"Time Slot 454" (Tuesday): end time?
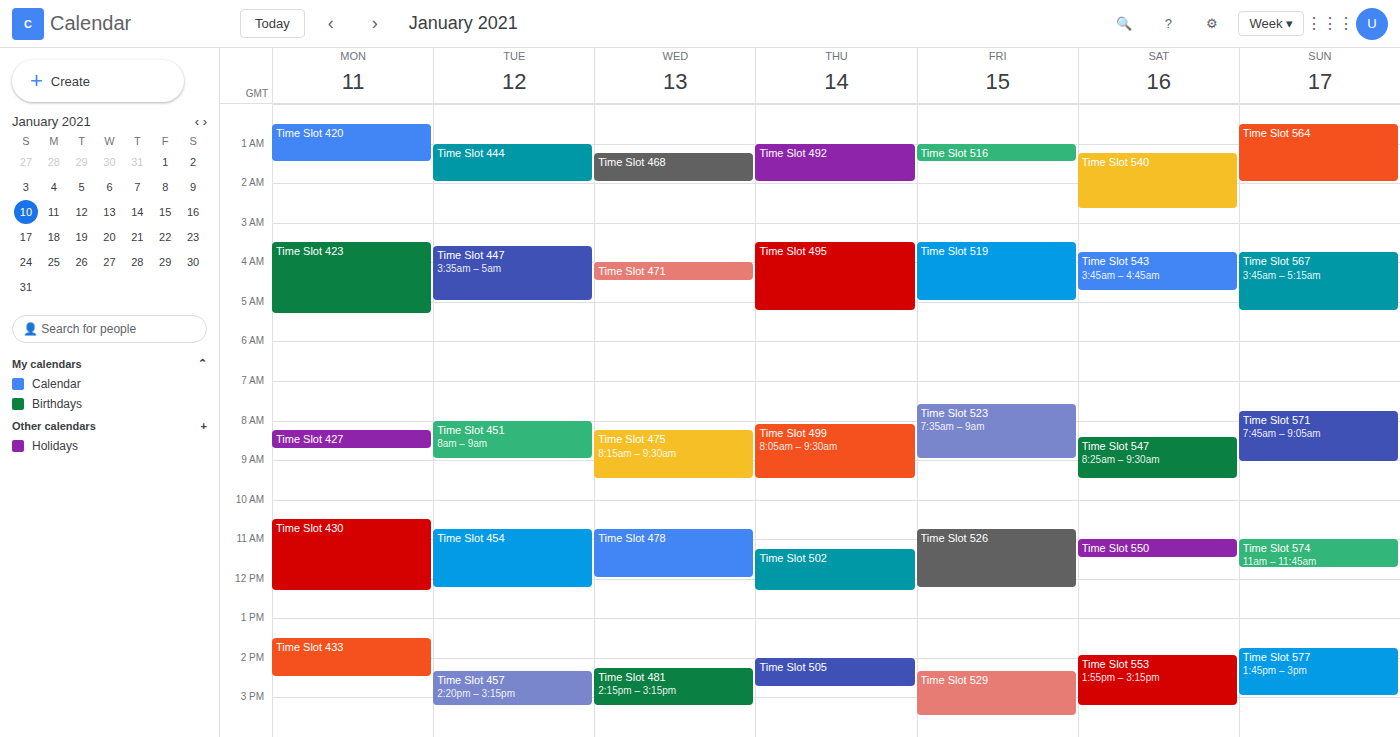
12:15 PM